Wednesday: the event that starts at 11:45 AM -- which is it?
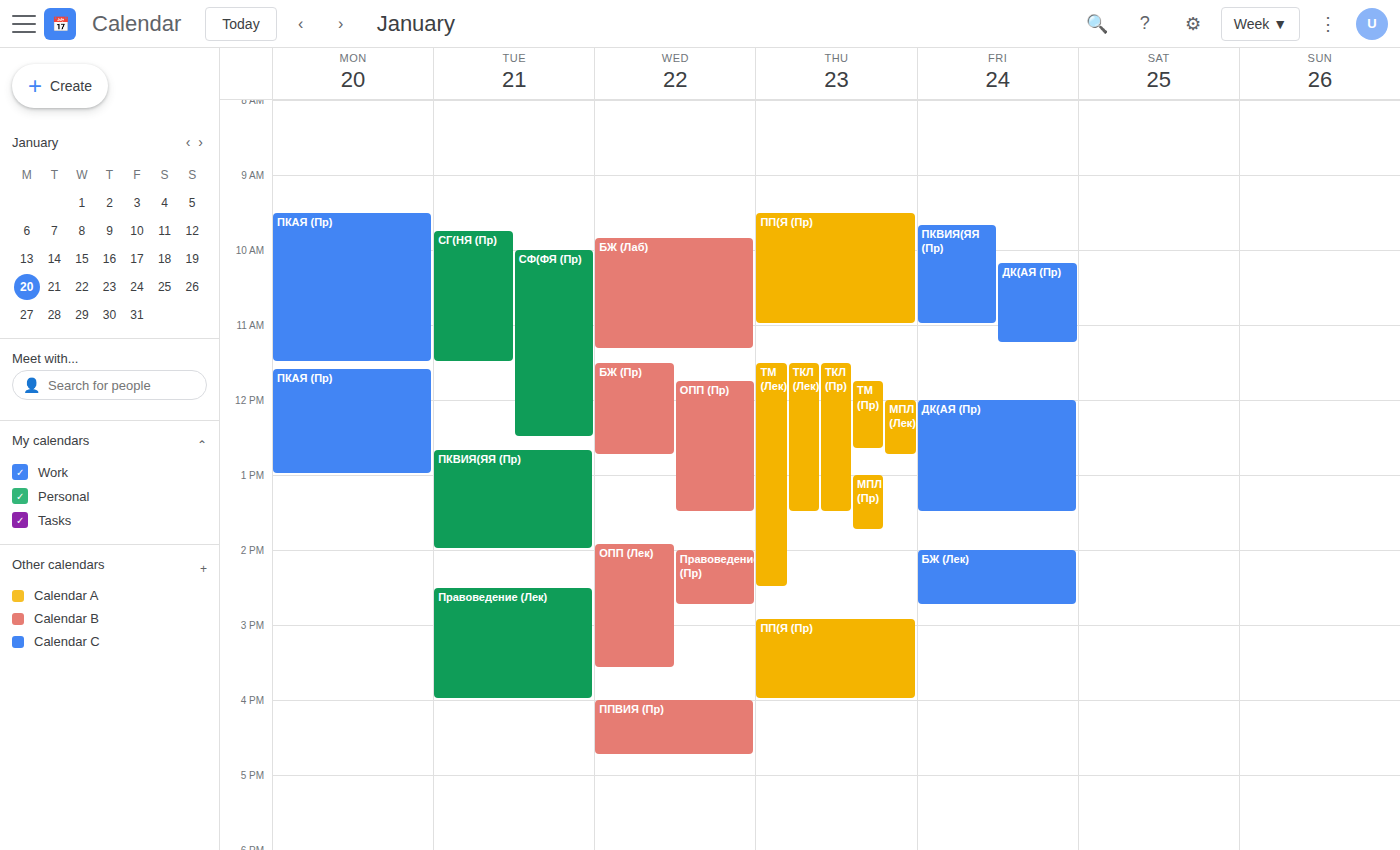
"ОПП (Пр)"